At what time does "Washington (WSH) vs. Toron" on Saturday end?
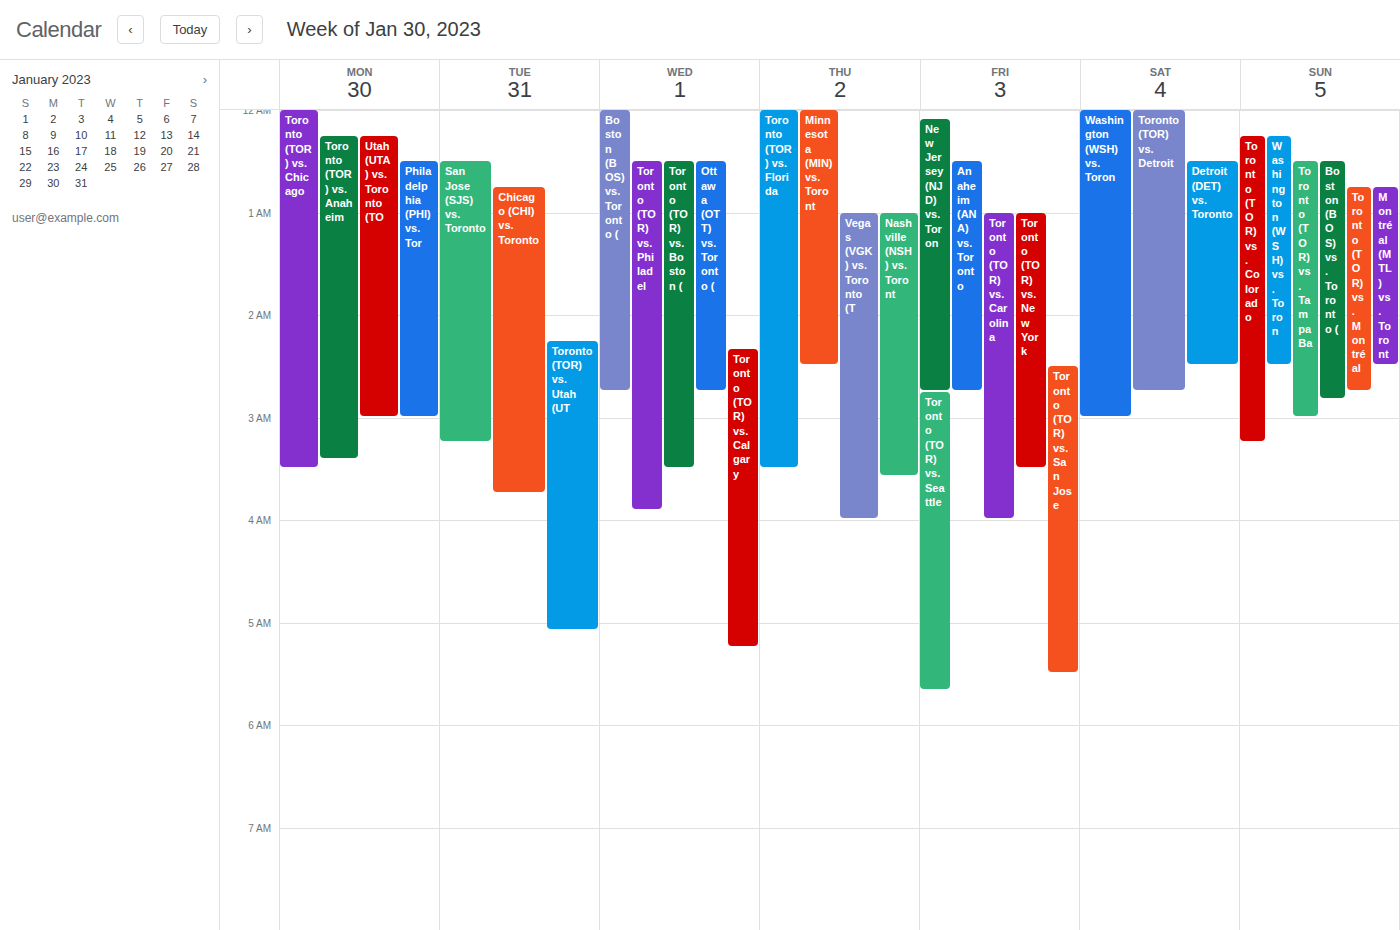
3:00 AM